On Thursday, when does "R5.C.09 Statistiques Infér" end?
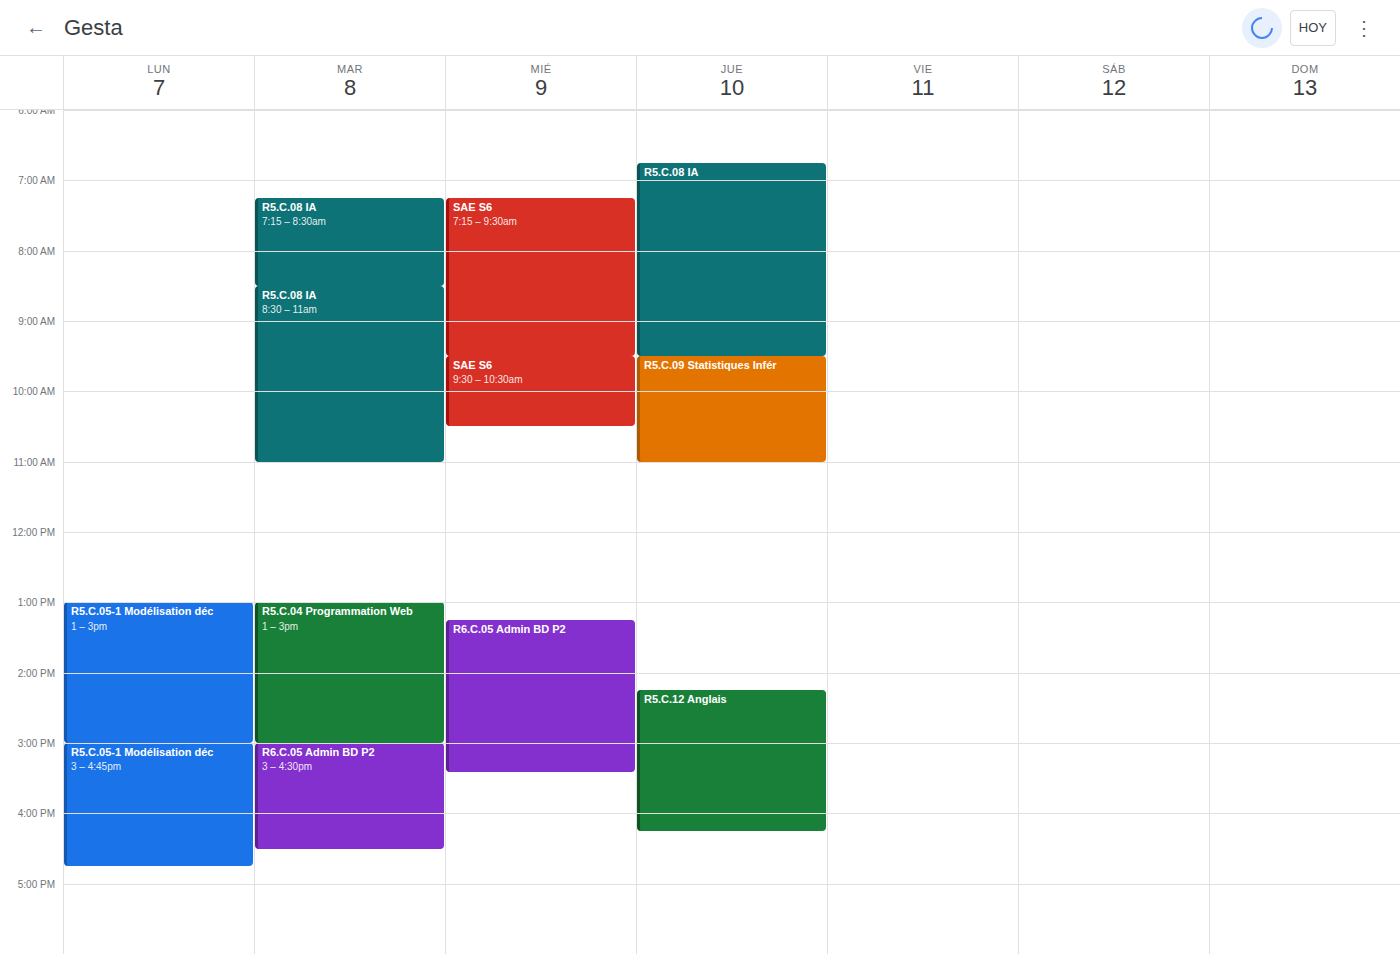
11:00 AM